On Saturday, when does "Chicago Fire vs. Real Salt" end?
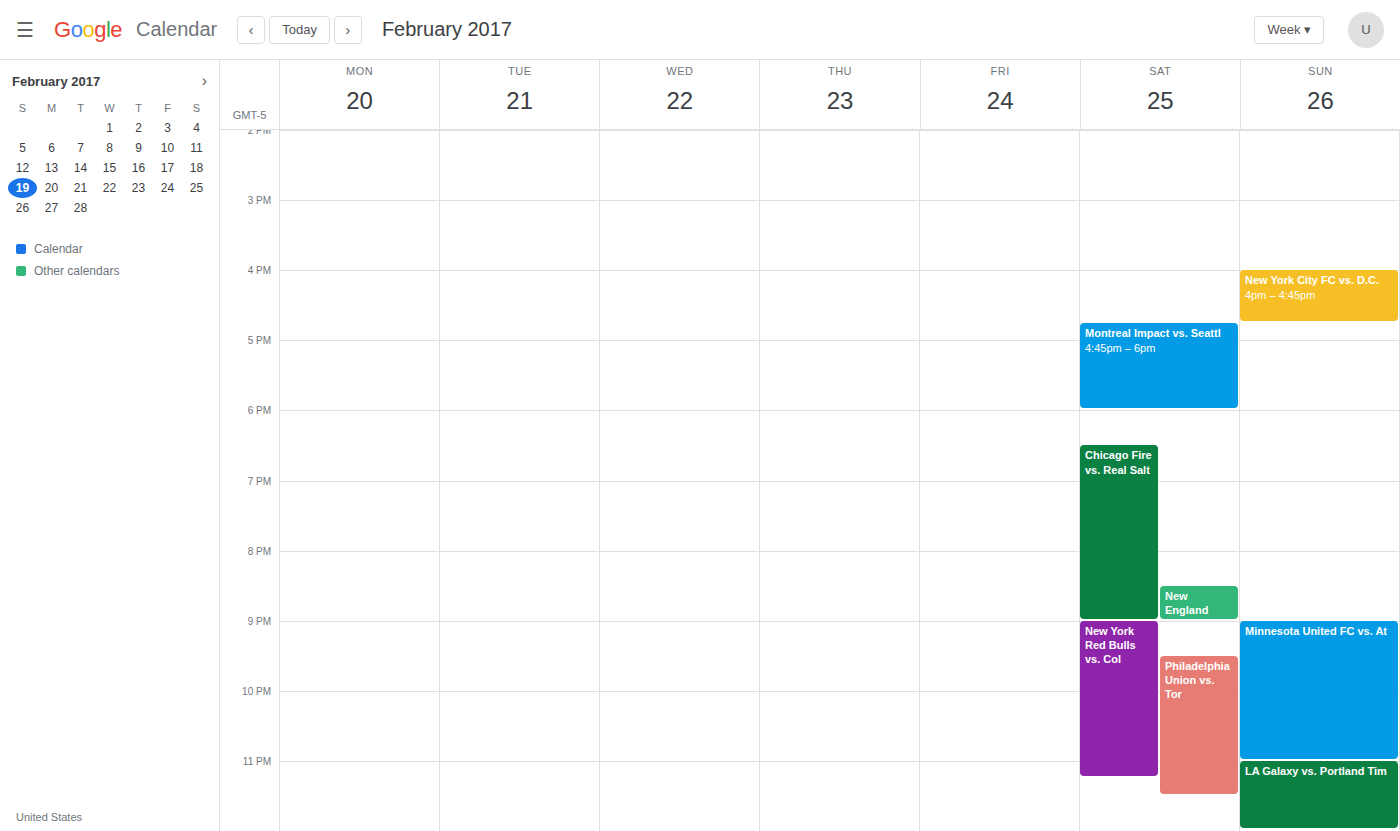
9:00 PM